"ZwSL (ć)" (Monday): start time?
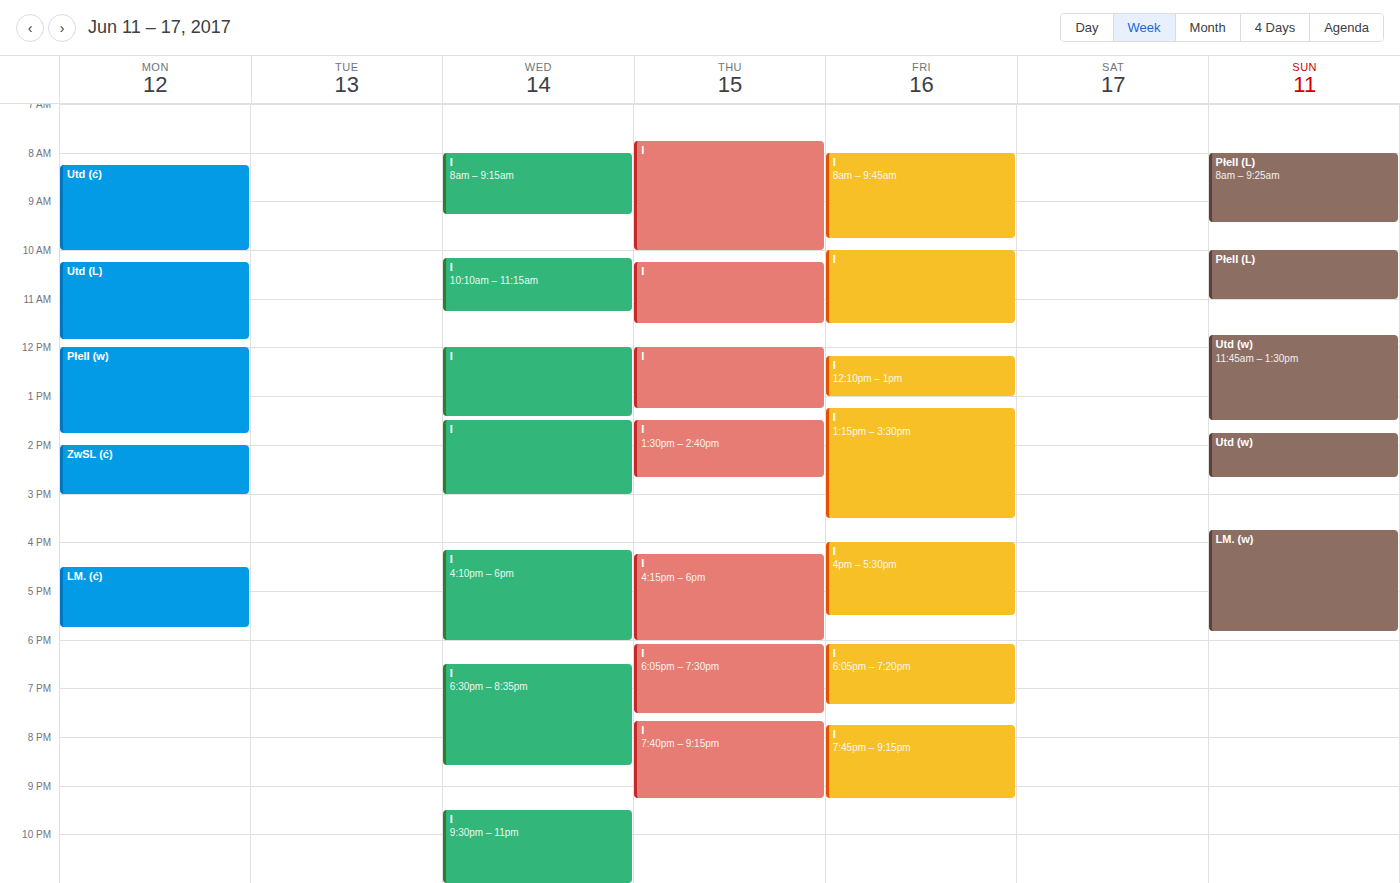
2:00 PM